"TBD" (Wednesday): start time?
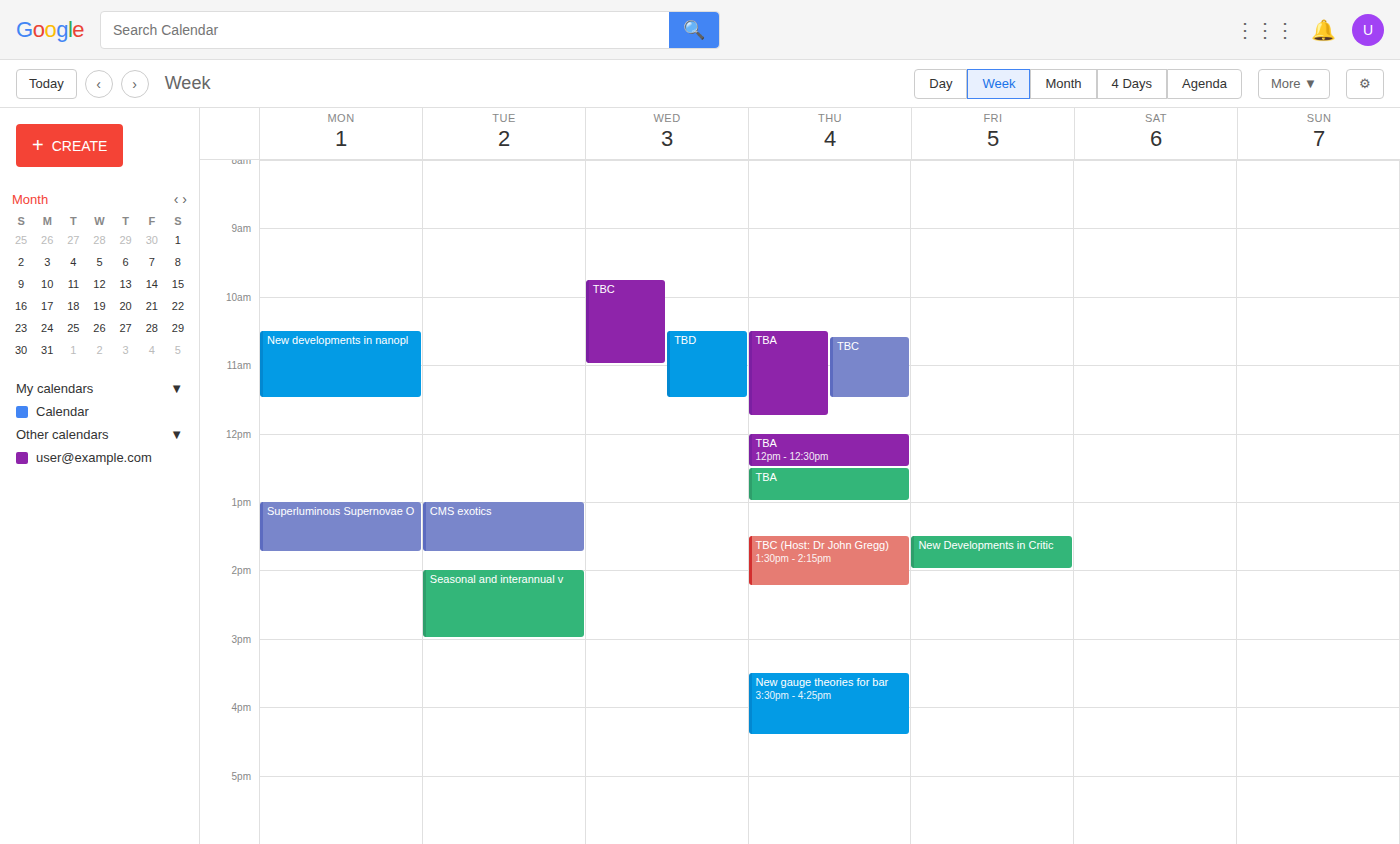
10:30